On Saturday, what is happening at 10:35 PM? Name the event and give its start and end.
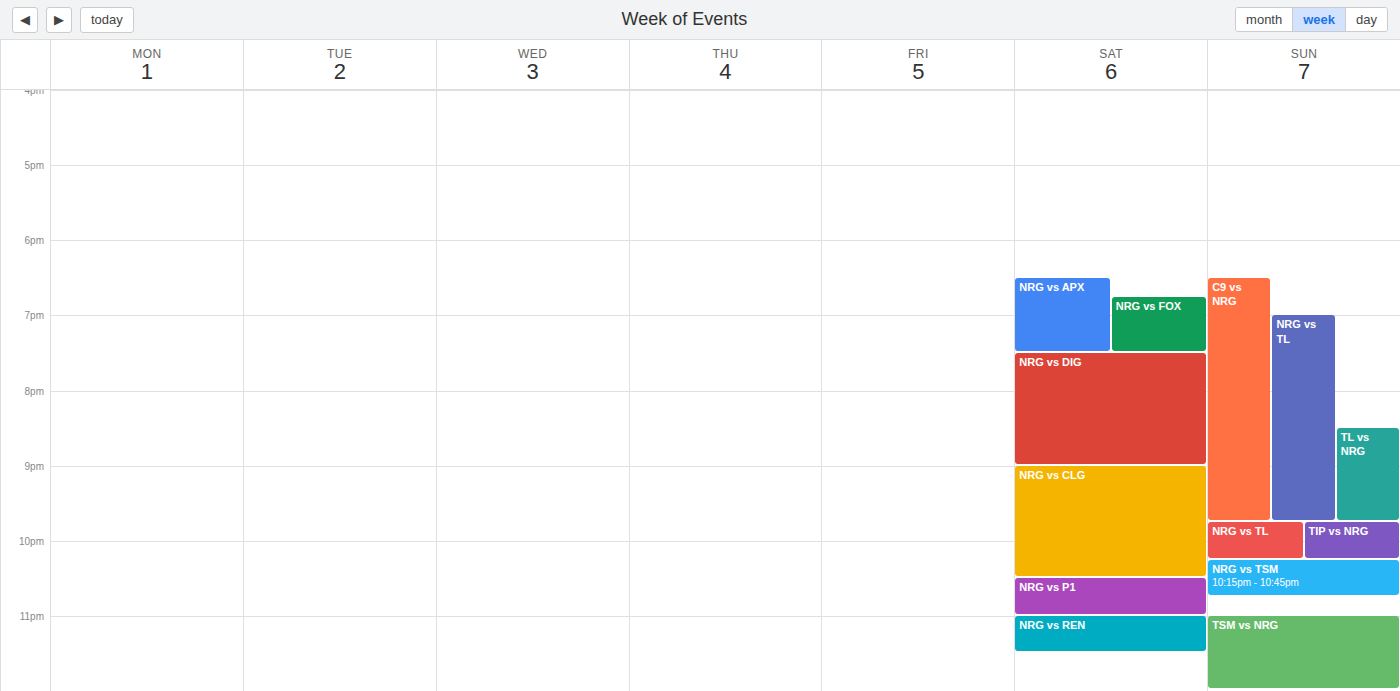
"NRG vs P1", 10:30 PM to 11:00 PM